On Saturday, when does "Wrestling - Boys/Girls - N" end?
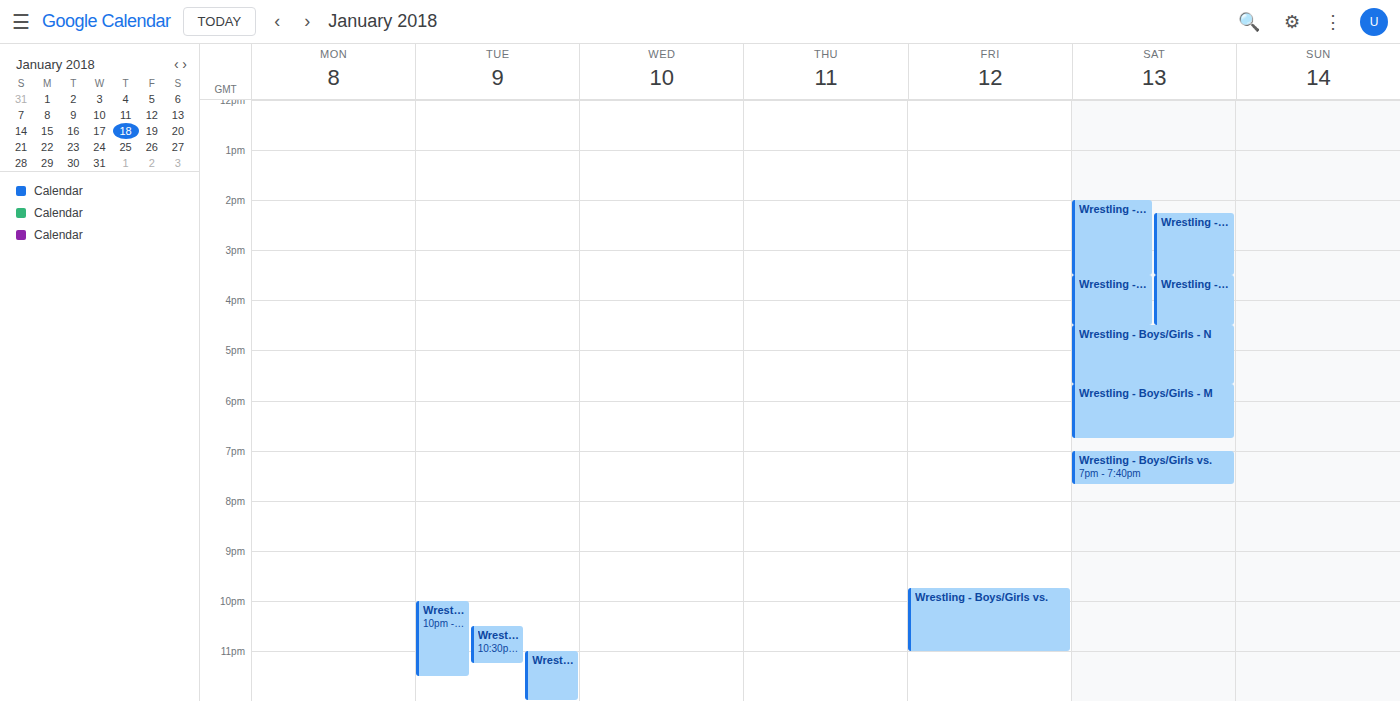
5:40 PM